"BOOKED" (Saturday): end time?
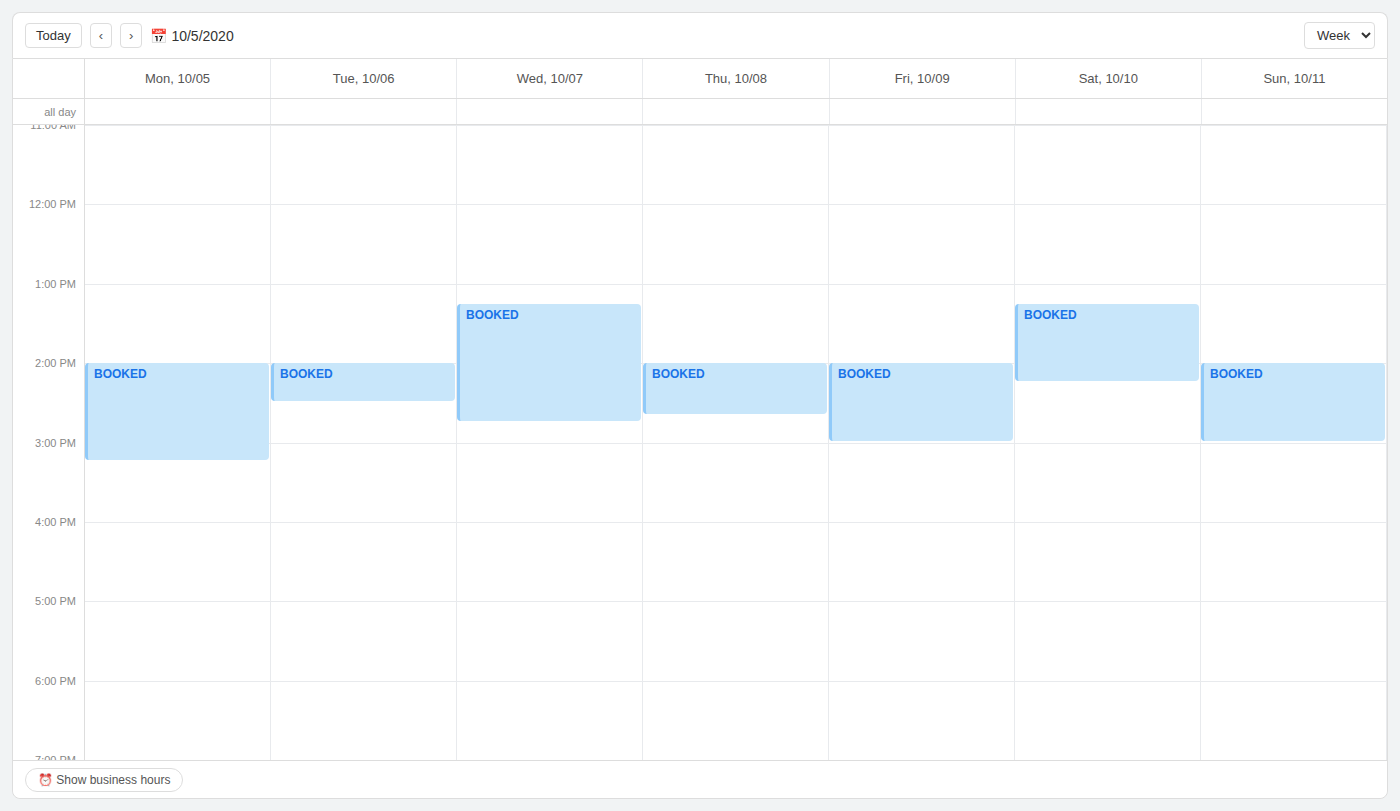
2:15 PM